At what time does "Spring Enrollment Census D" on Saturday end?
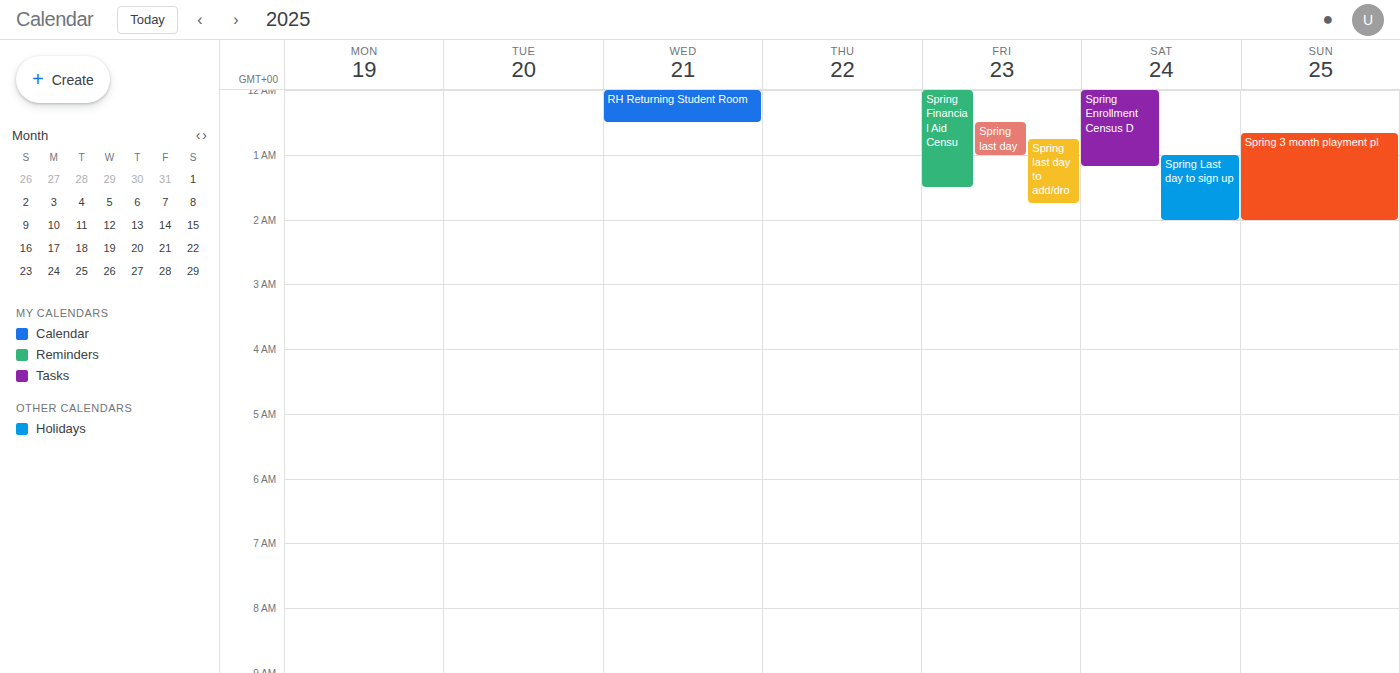
1:10 AM